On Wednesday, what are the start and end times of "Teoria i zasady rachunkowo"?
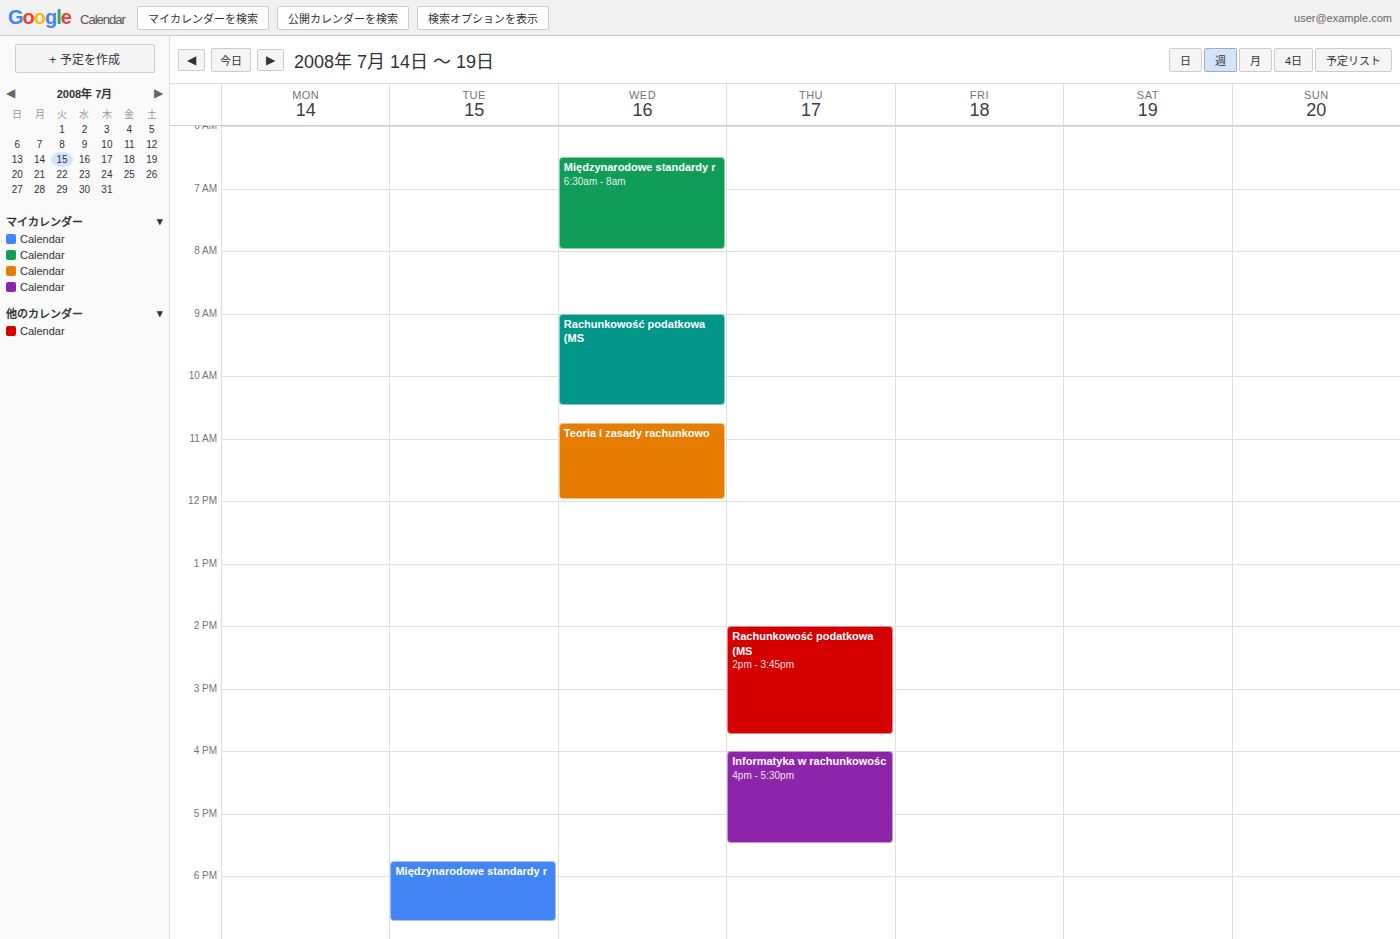
10:45 AM to 12:00 PM